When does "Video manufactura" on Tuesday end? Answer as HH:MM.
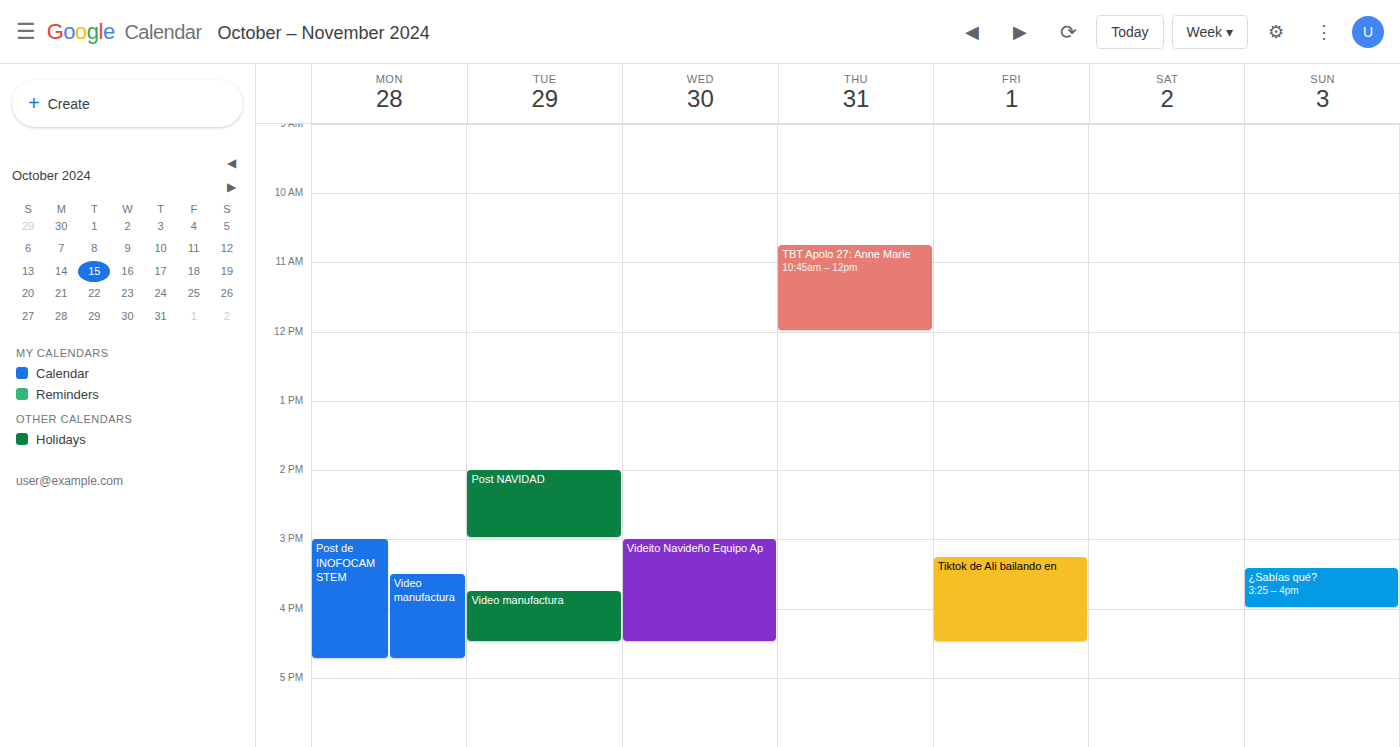
16:30